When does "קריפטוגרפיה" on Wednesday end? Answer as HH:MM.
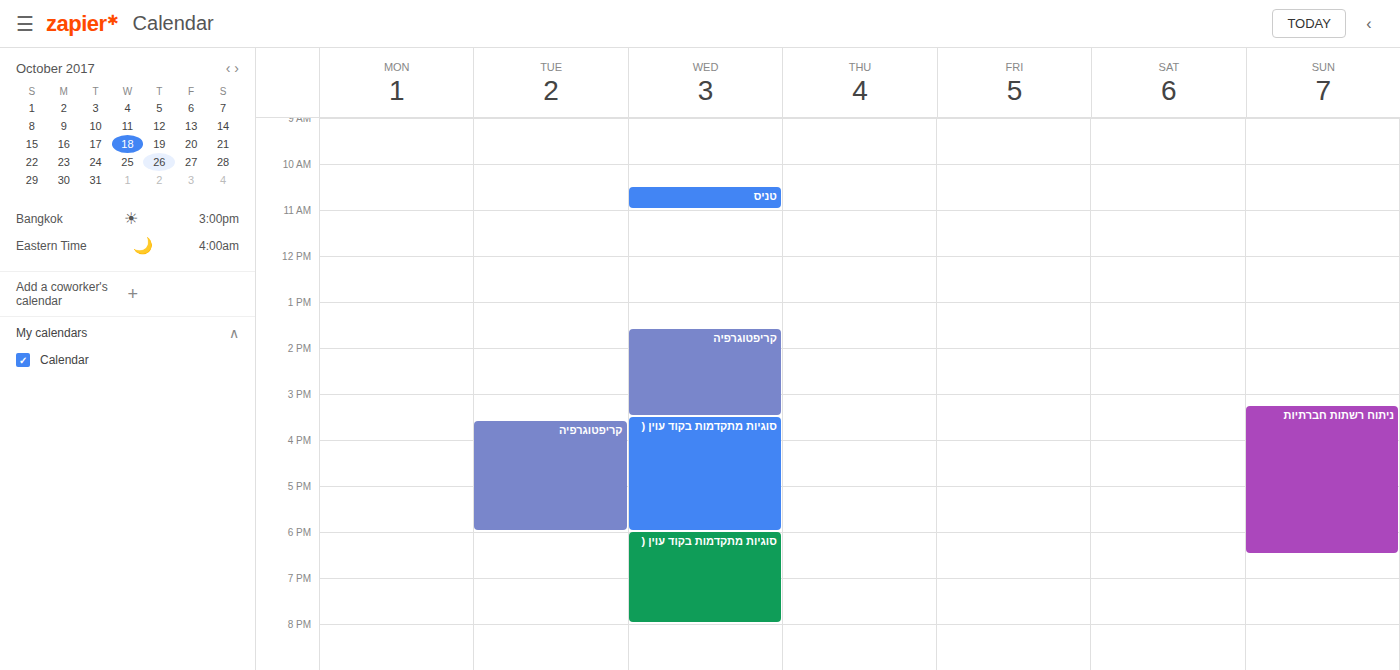
15:30